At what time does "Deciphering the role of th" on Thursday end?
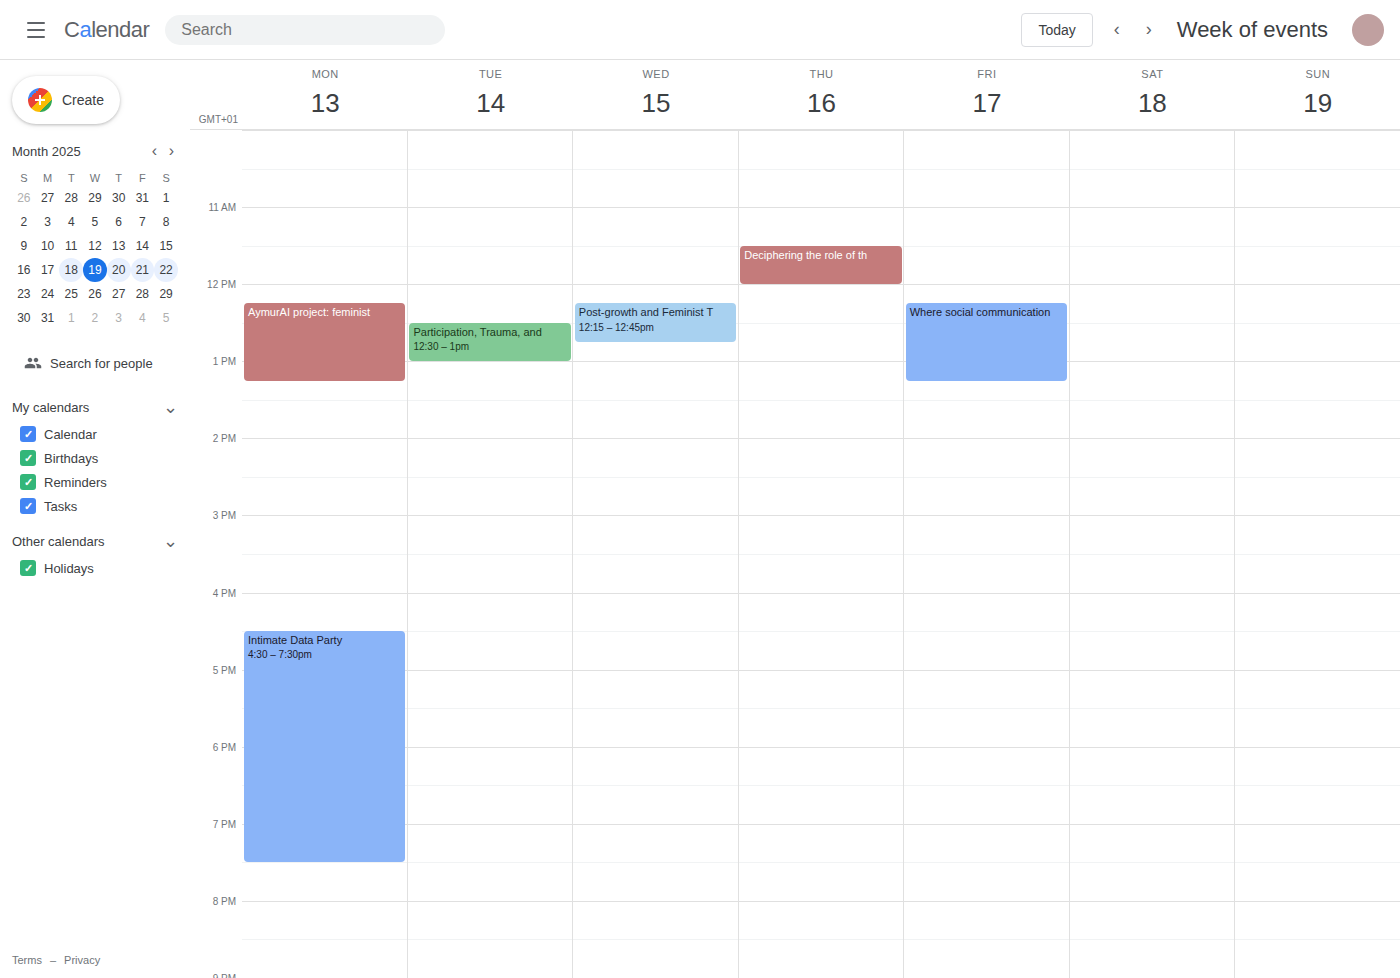
12:00 PM